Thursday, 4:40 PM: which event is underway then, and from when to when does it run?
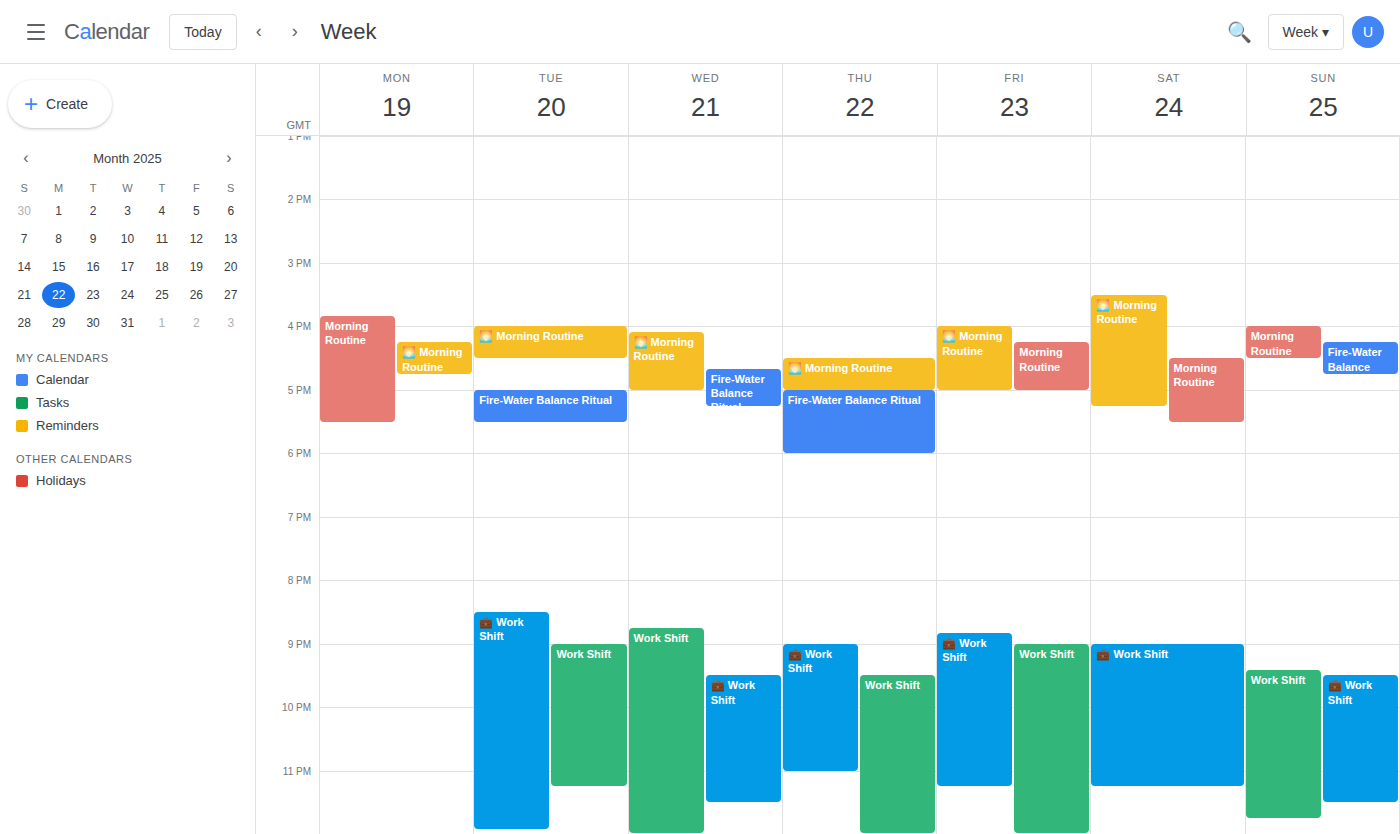
"🌅 Morning Routine", 4:30 PM to 5:00 PM